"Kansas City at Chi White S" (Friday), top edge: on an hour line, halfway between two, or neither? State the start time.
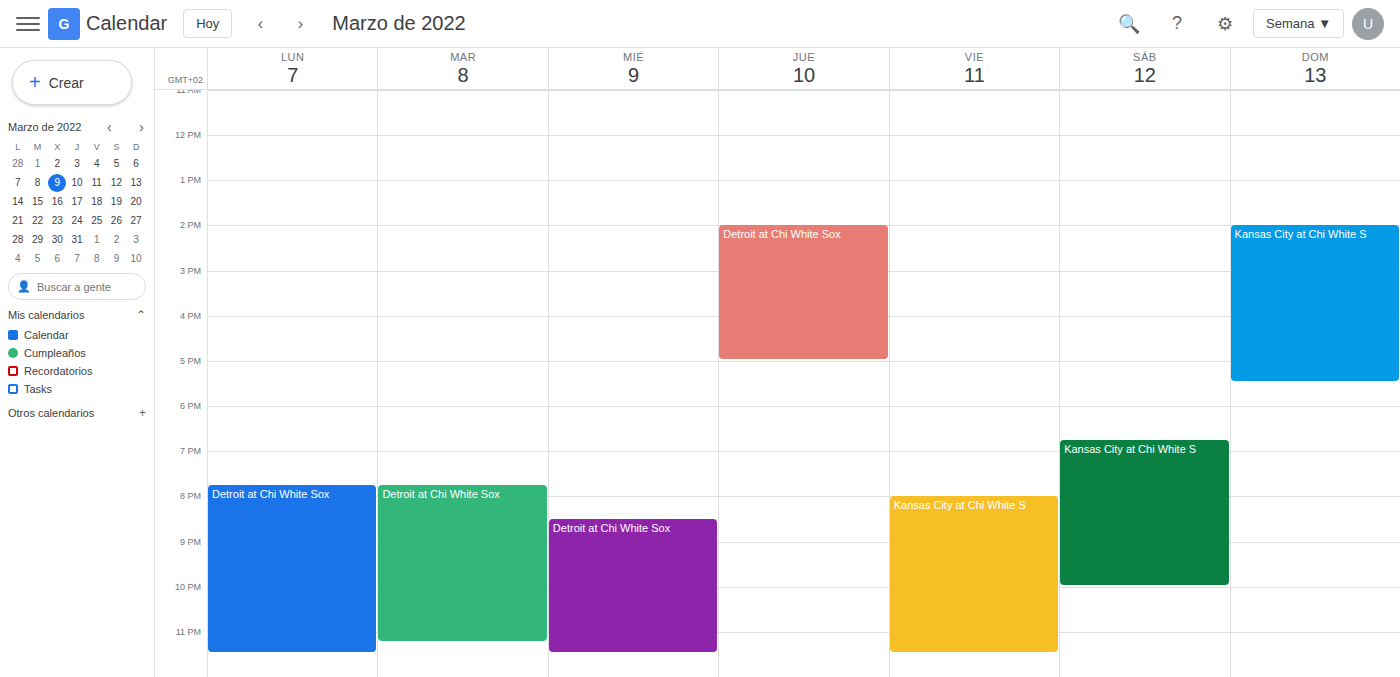
8:00 PM -- exactly on the 8 PM line.